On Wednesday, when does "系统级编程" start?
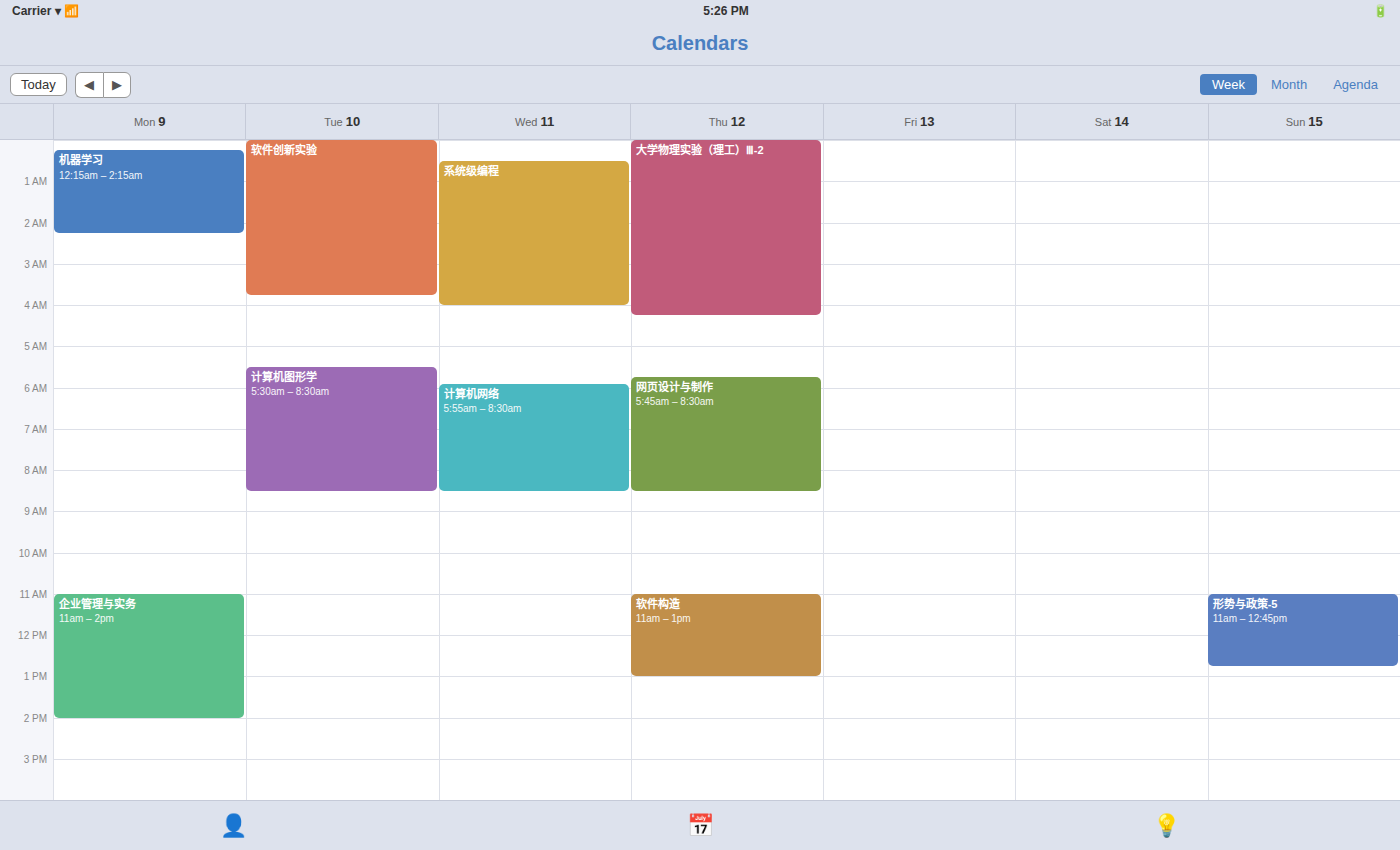
00:30